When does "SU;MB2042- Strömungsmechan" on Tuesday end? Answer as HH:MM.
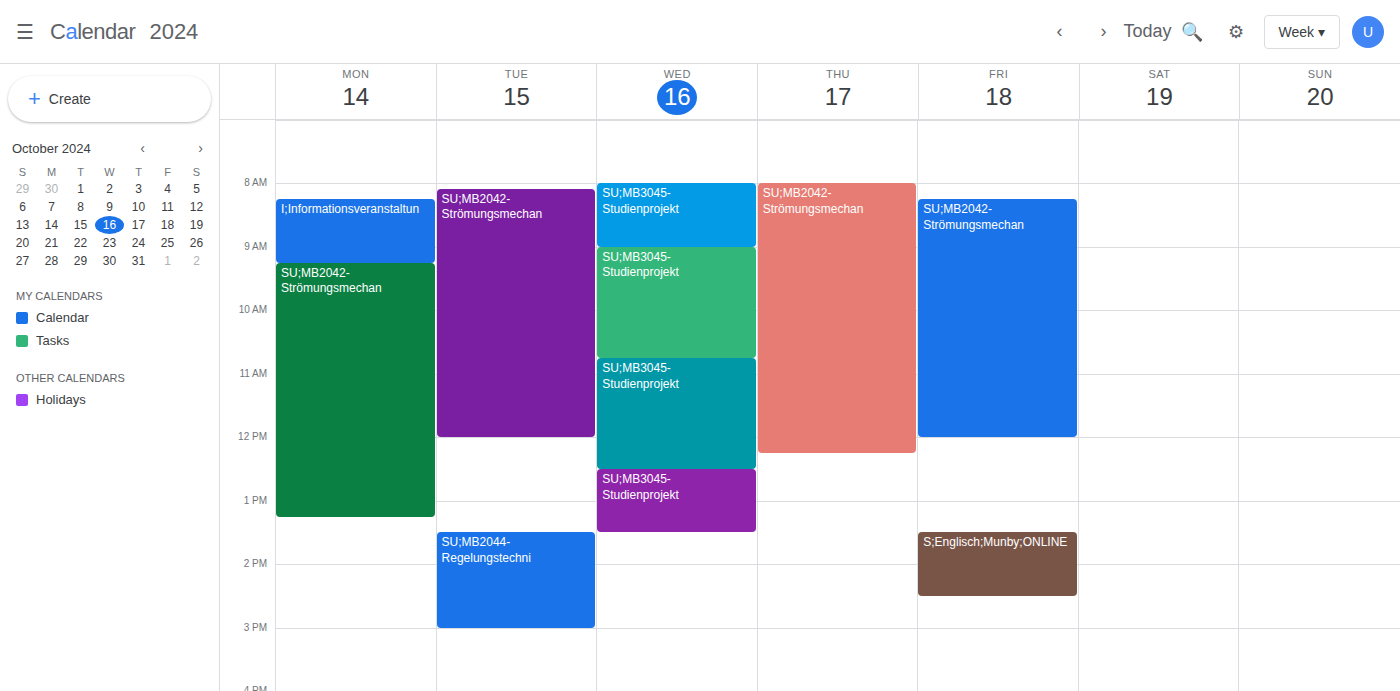
12:00